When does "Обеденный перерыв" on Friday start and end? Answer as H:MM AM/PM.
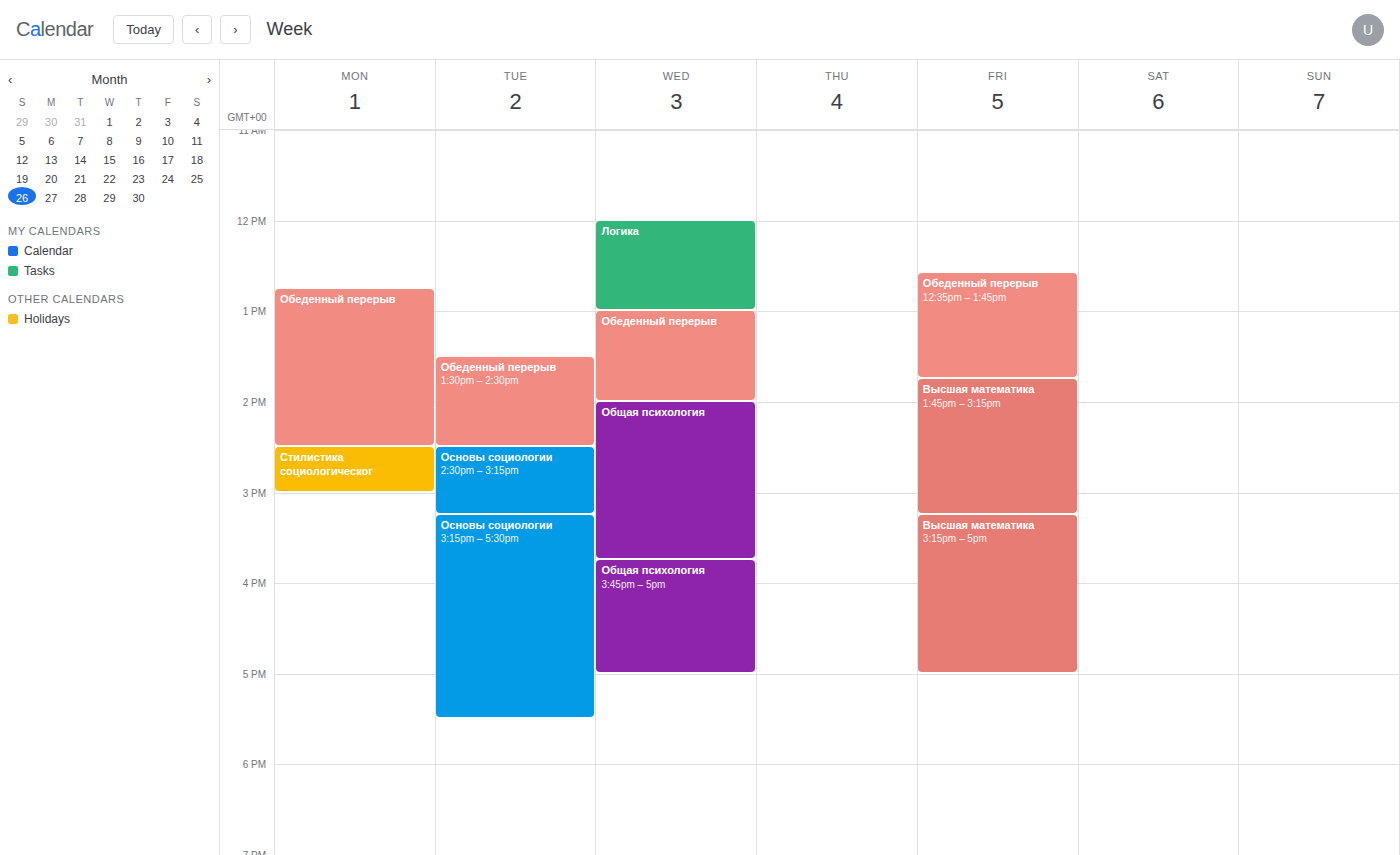
12:35 PM to 1:45 PM